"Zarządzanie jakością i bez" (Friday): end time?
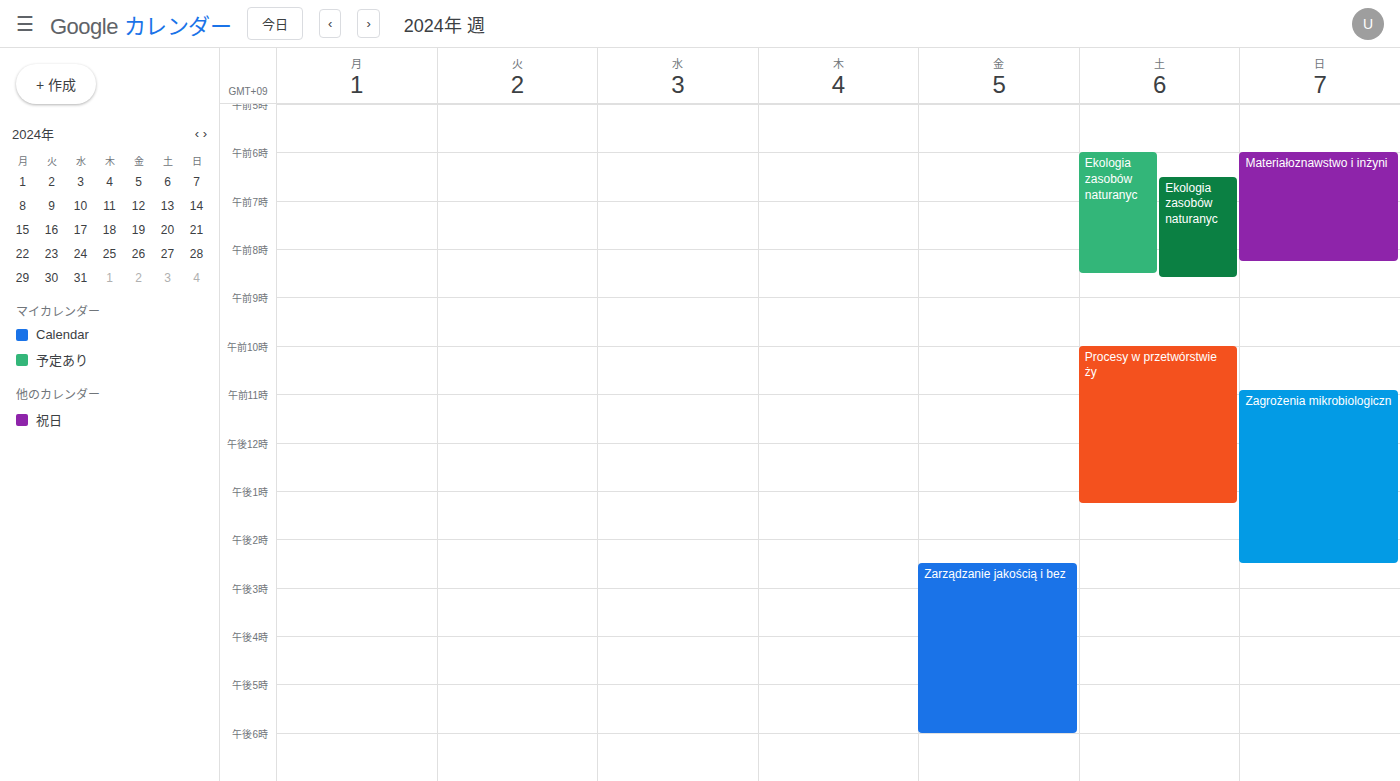
6:00 PM